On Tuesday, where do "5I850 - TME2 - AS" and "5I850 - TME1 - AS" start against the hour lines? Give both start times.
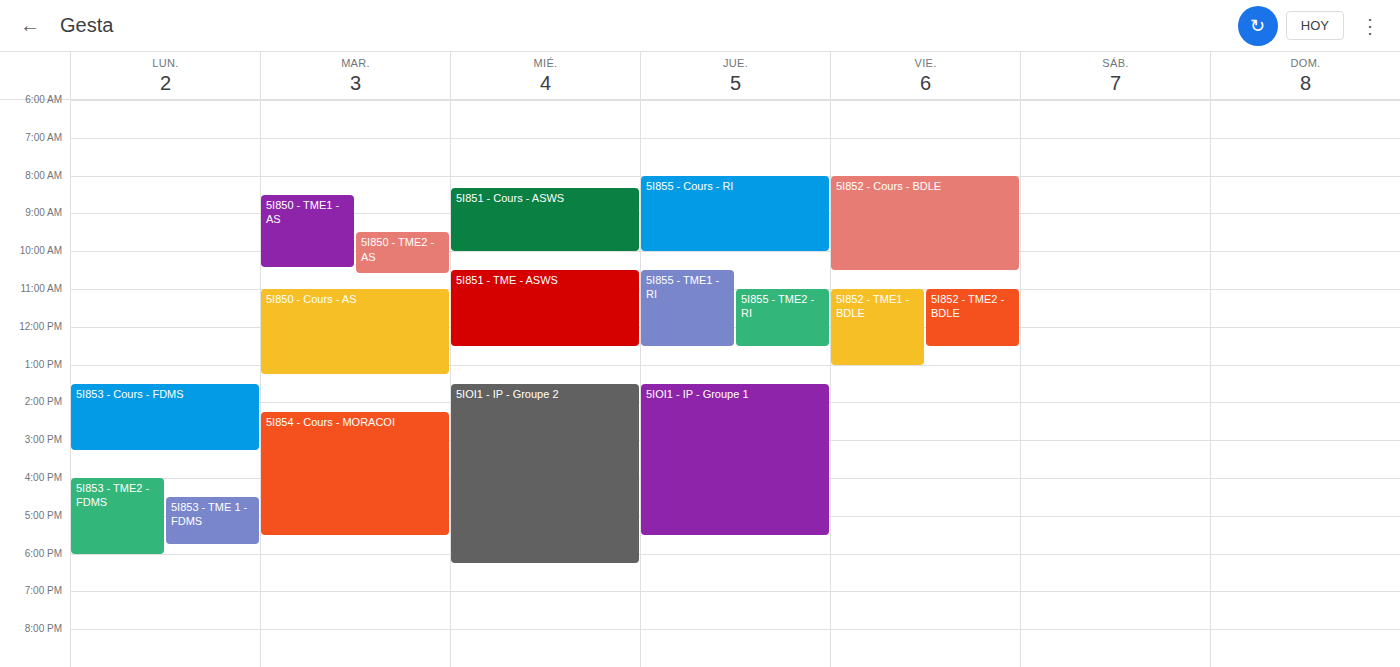
"5I850 - TME2 - AS": 9:30 AM, halfway between the 9 AM and 10 AM lines. "5I850 - TME1 - AS": 8:30 AM, halfway between the 8 AM and 9 AM lines.